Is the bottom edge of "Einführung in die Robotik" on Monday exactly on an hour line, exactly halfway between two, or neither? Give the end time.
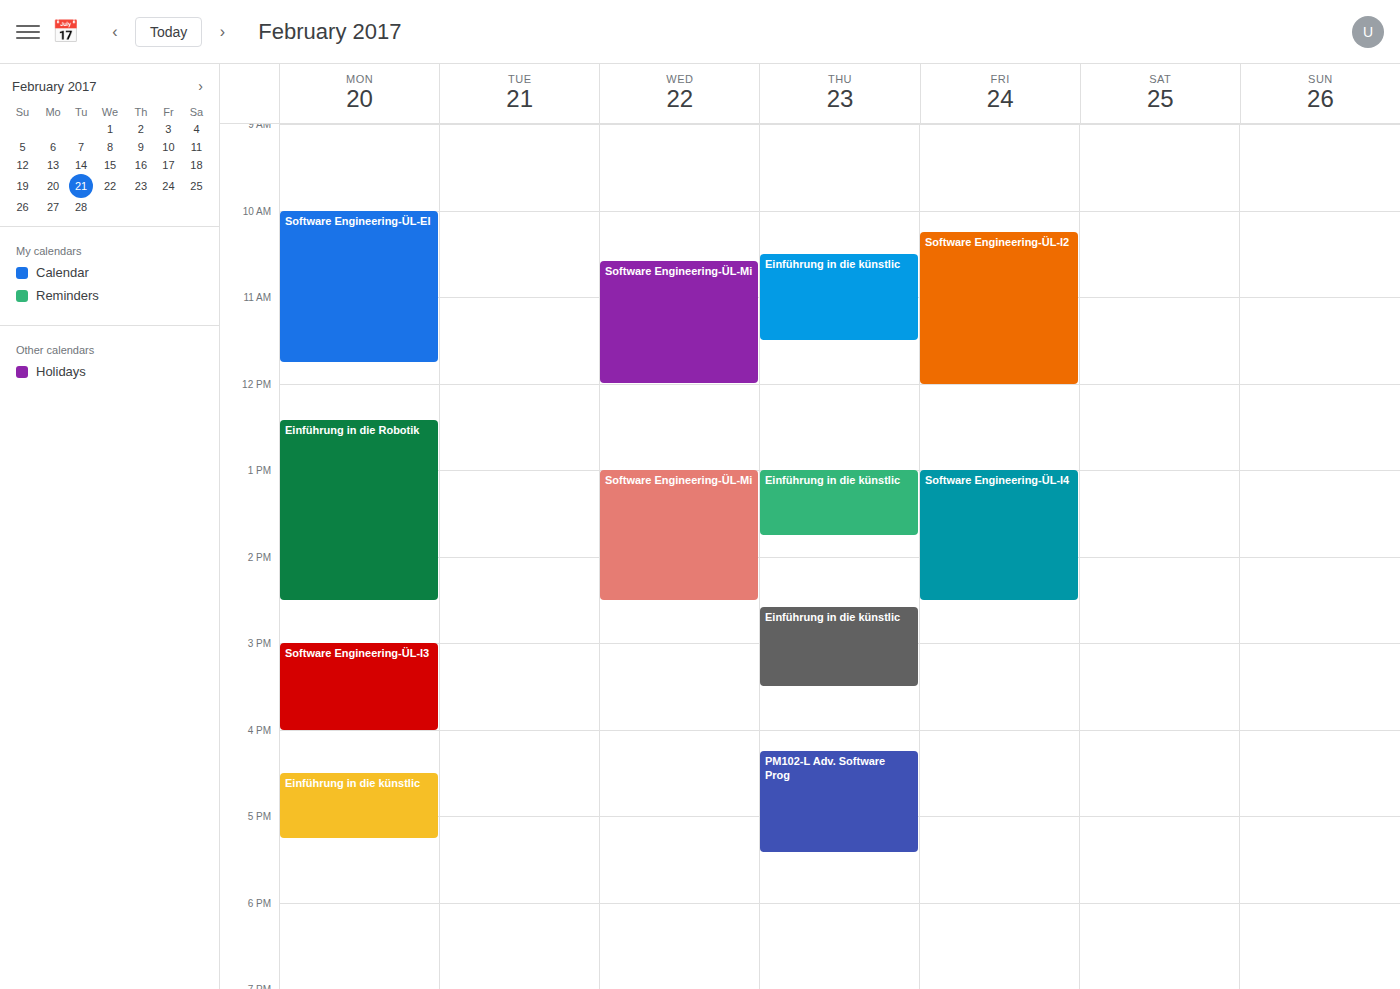
2:30 PM -- halfway between the 2 PM and 3 PM lines.